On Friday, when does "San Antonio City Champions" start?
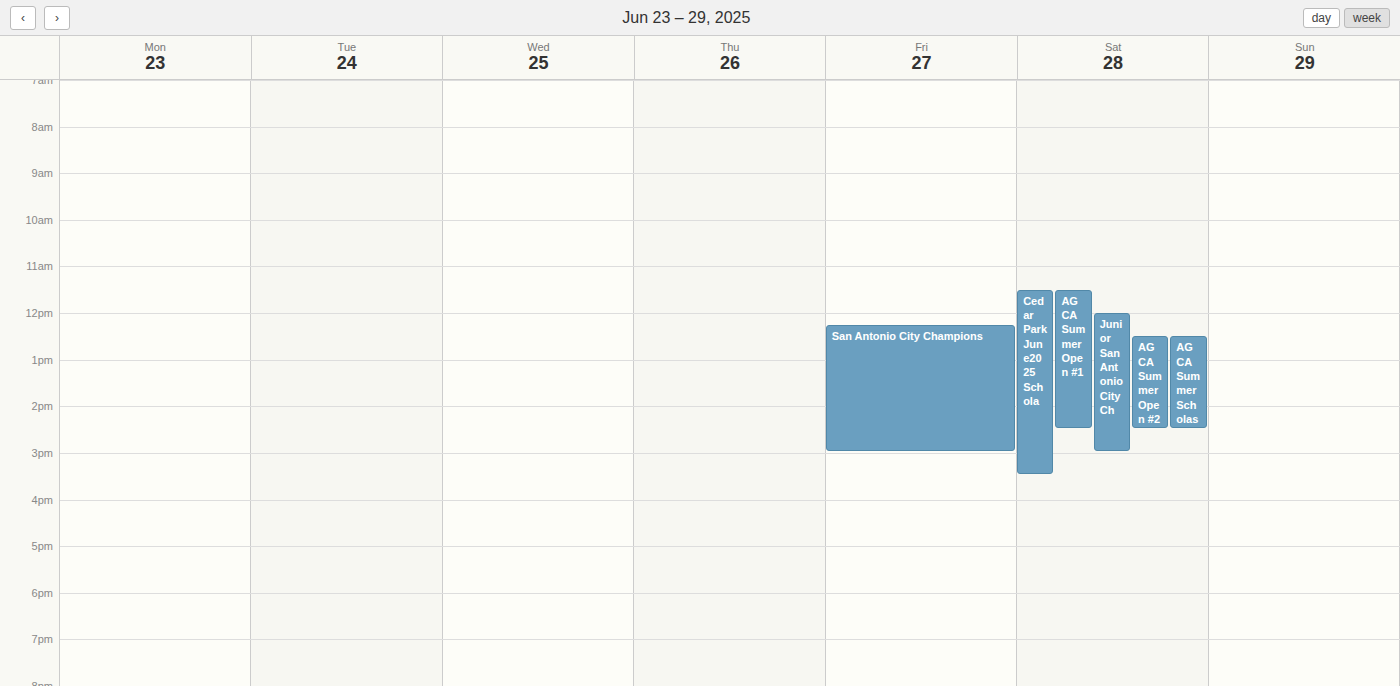
12:15